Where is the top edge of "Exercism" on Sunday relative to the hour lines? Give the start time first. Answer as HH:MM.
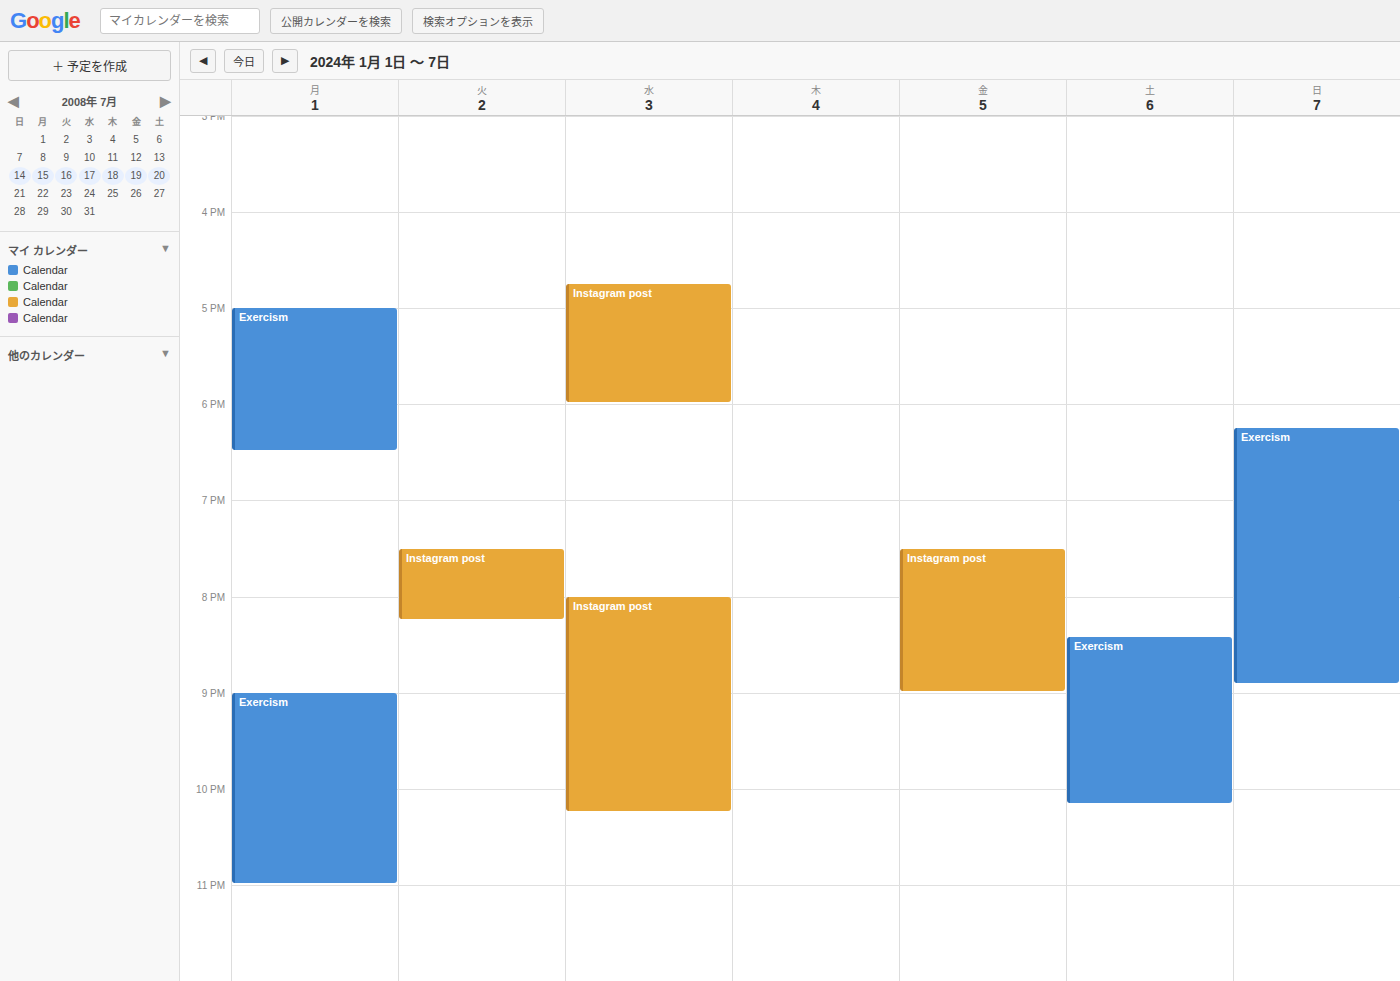
18:15 -- neither: a quarter of the way from the 18:00 line to the 19:00 line.